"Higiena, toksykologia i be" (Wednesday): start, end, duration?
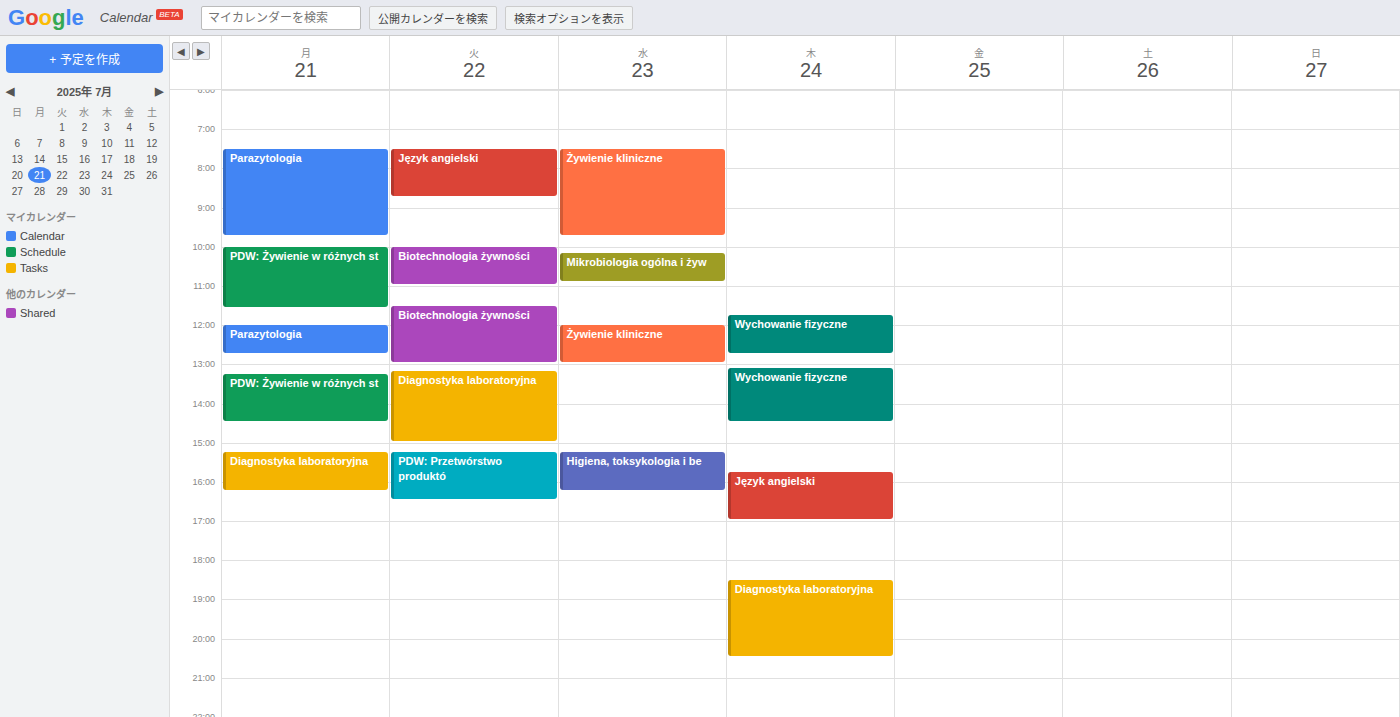
3:15 PM to 4:15 PM, 1 hour